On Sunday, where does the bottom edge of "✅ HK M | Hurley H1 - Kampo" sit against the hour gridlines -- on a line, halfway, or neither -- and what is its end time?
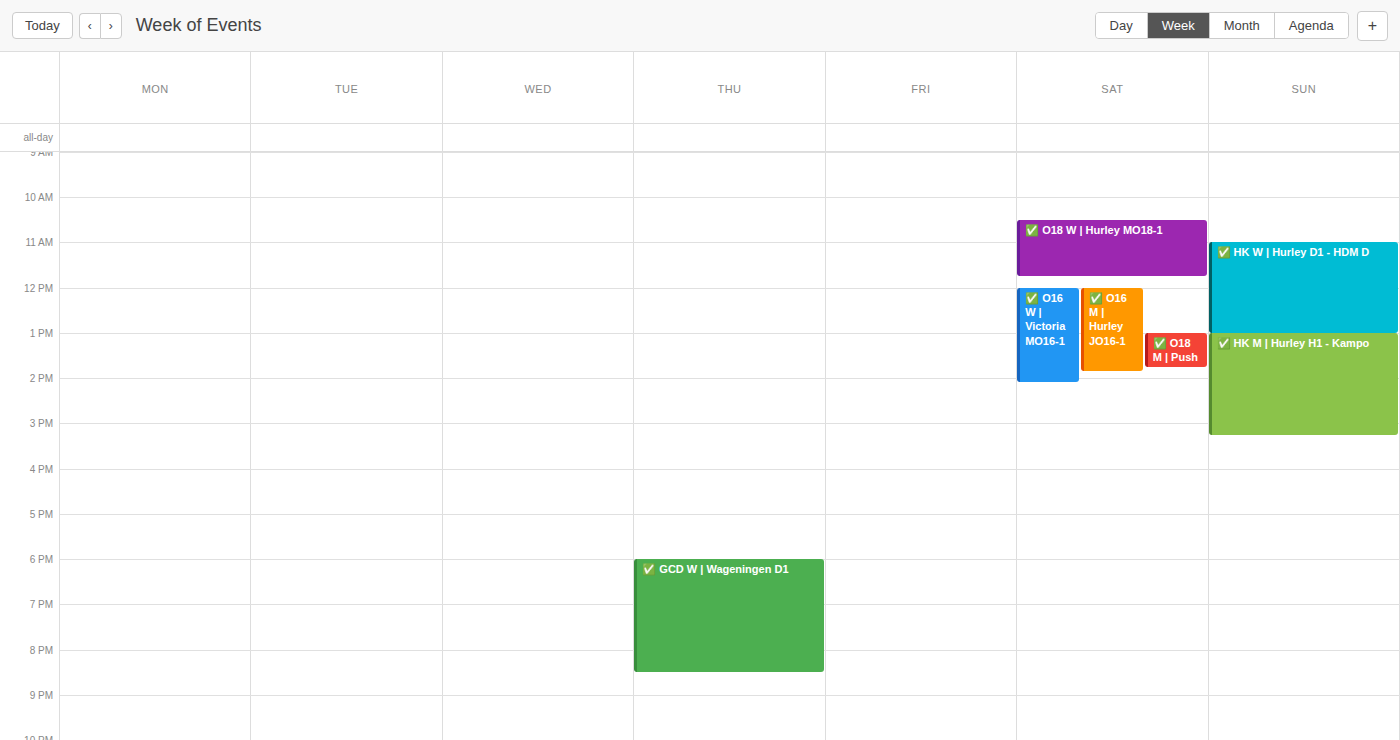
15:15 -- neither: a quarter of the way from the 15:00 line to the 16:00 line.